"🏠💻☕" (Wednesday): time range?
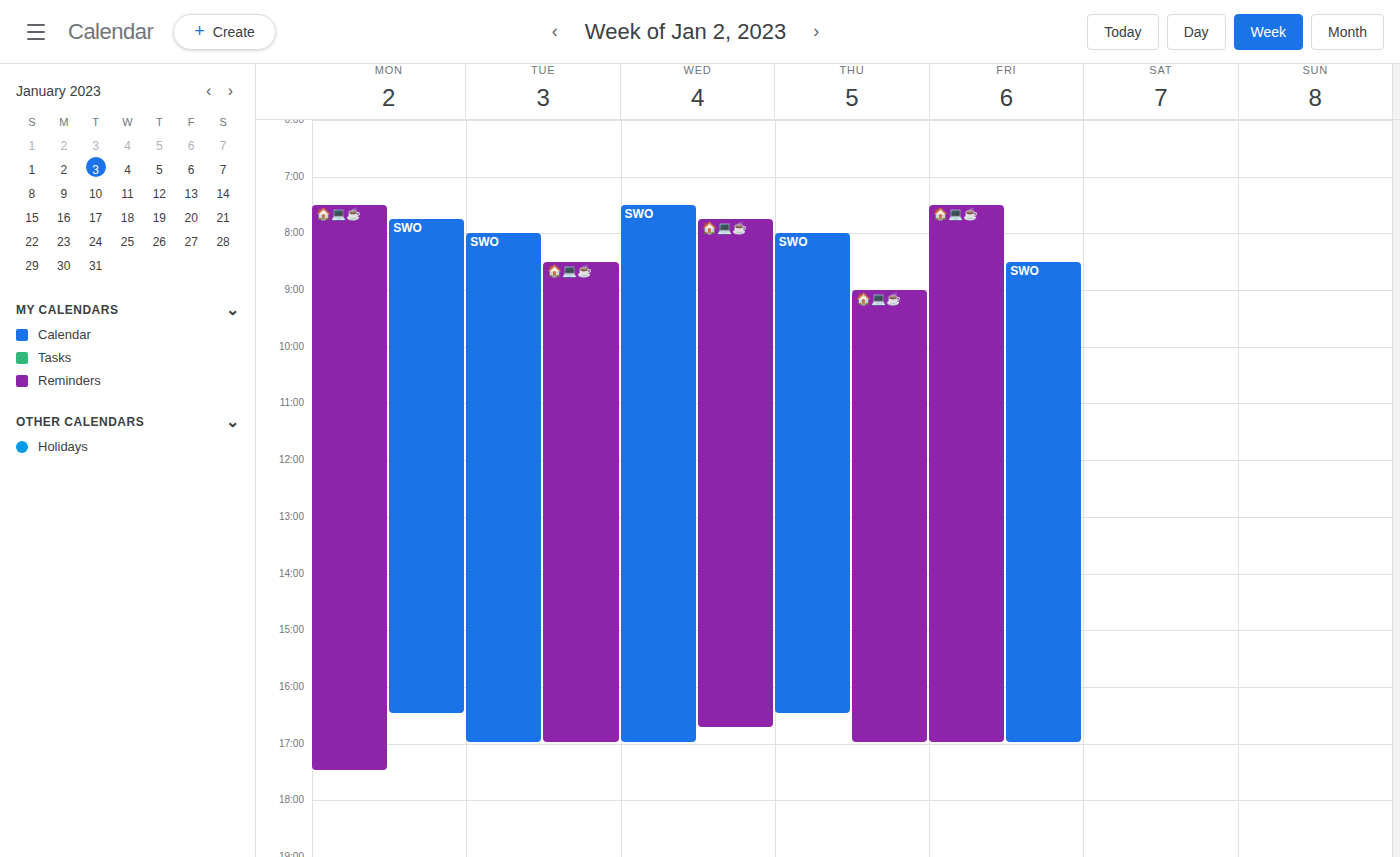
7:45 AM to 4:45 PM